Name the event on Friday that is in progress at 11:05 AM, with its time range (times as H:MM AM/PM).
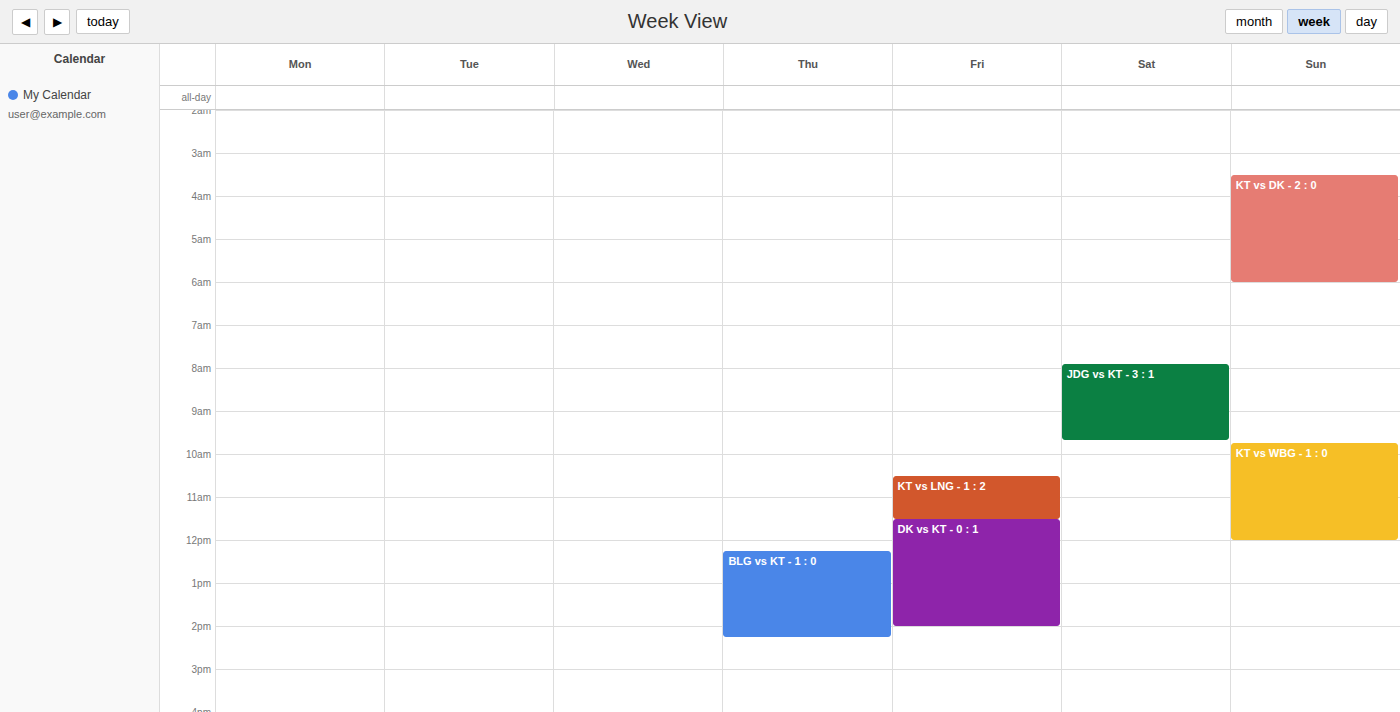
"KT vs LNG - 1 : 2", 10:30 AM to 11:30 AM